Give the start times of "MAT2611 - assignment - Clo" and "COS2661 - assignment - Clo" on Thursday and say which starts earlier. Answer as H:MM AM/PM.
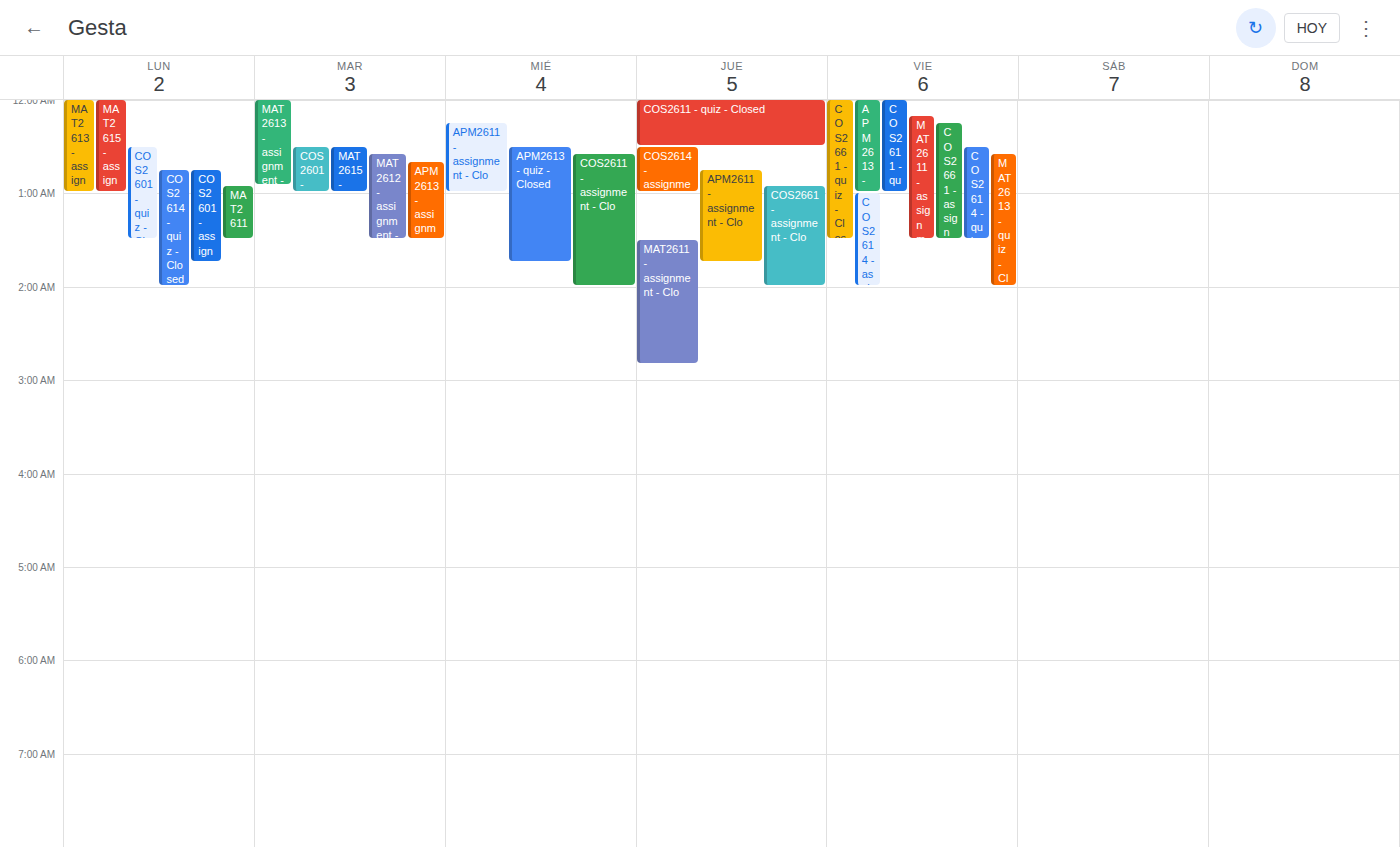
"COS2661 - assignment - Clo" 12:55 AM; "MAT2611 - assignment - Clo" 1:30 AM.